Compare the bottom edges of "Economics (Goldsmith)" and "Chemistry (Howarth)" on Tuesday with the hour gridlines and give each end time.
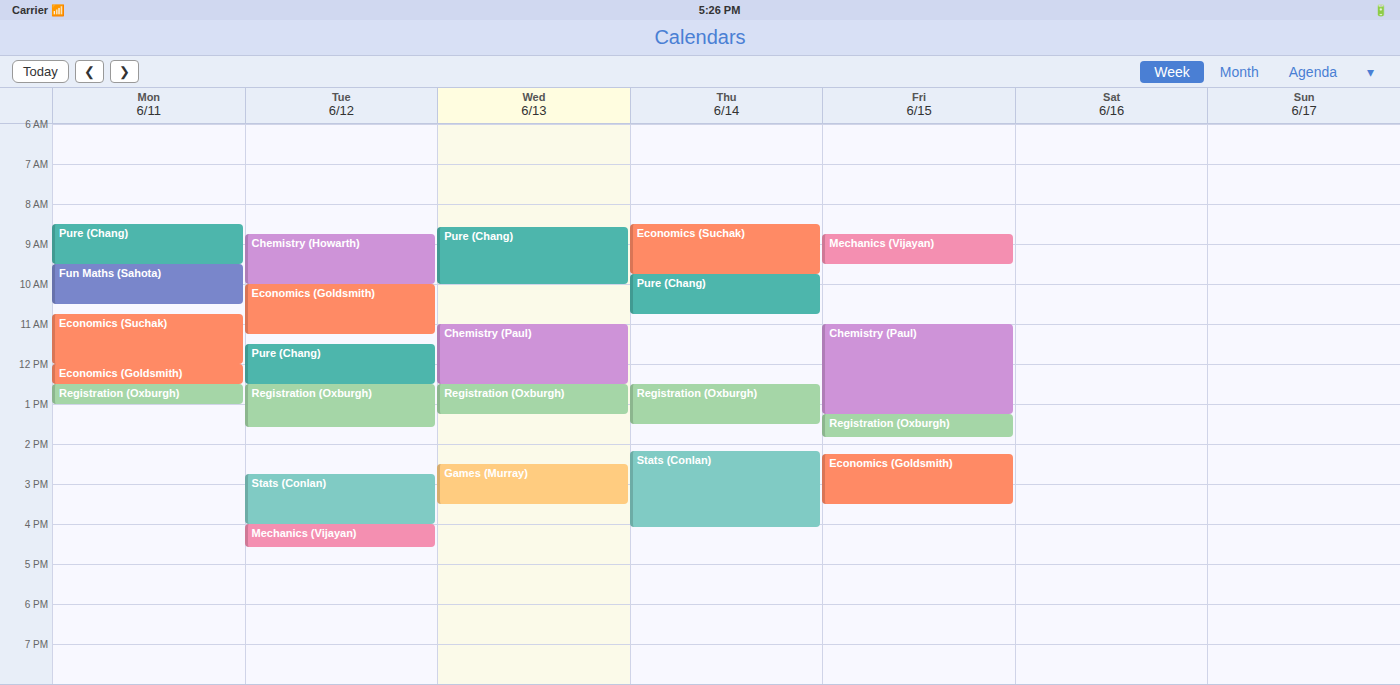
"Economics (Goldsmith)": 11:15, neither: a quarter of the way from the 11:00 line to the 12:00 line. "Chemistry (Howarth)": 10:00, exactly on the 10:00 line.